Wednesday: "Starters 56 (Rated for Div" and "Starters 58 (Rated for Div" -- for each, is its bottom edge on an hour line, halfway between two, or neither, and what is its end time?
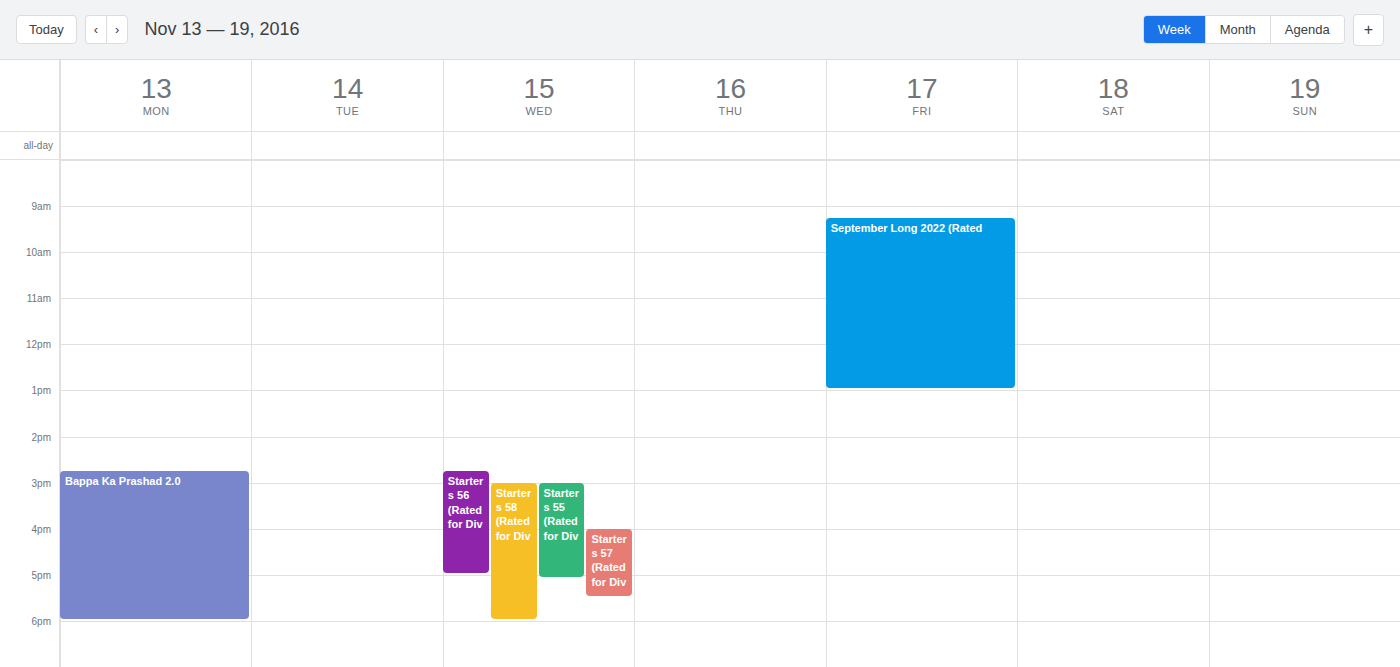
"Starters 56 (Rated for Div": 5:00 PM, exactly on the 5 PM line. "Starters 58 (Rated for Div": 6:00 PM, exactly on the 6 PM line.